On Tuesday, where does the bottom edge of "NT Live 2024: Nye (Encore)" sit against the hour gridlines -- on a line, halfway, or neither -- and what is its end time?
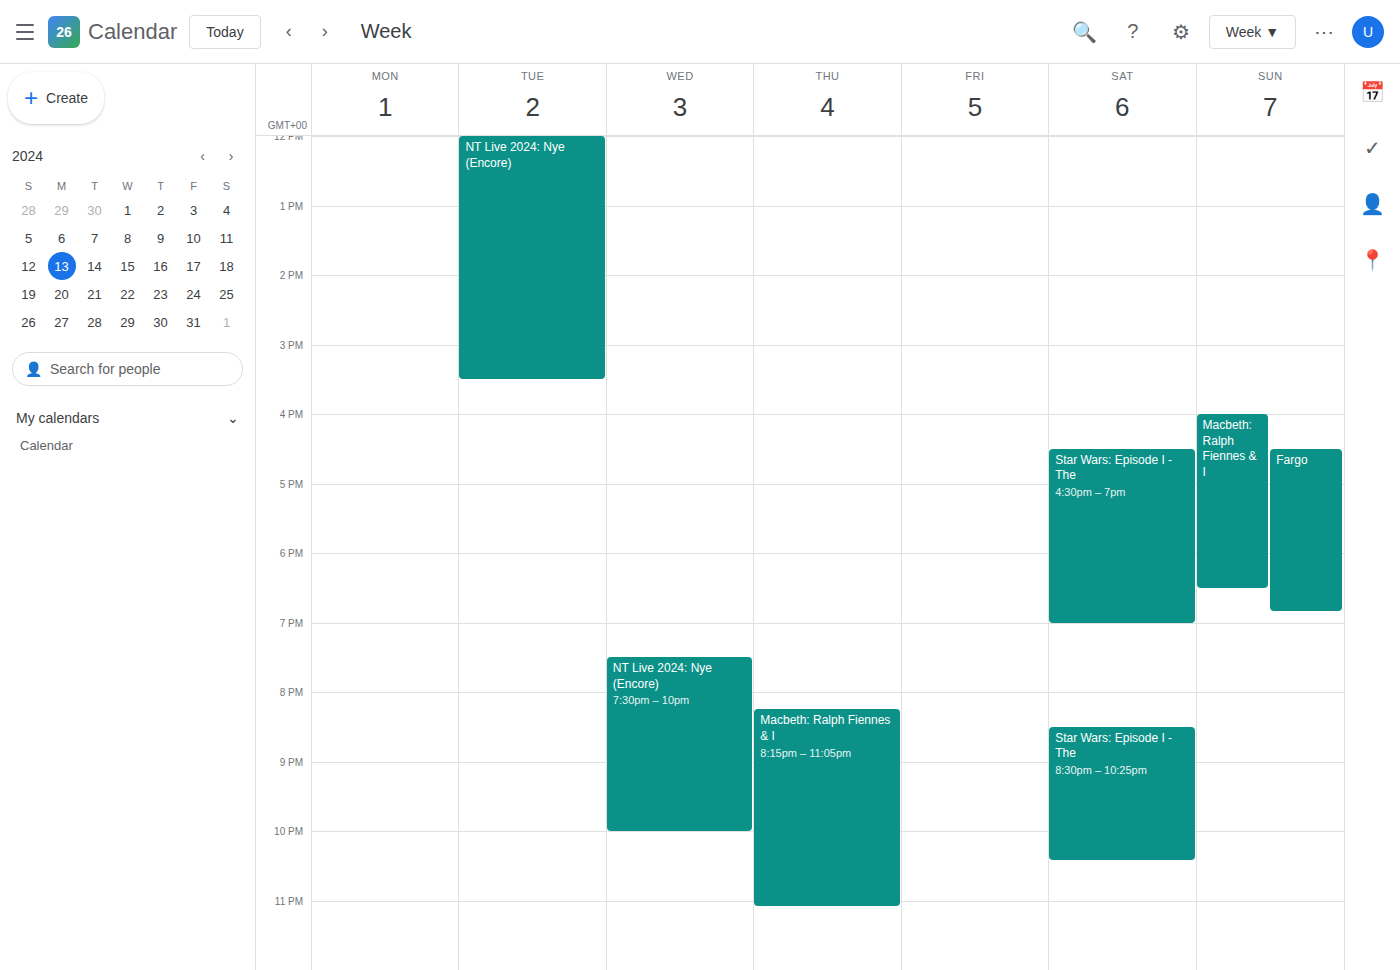
15:30 -- halfway between the 15:00 and 16:00 lines.